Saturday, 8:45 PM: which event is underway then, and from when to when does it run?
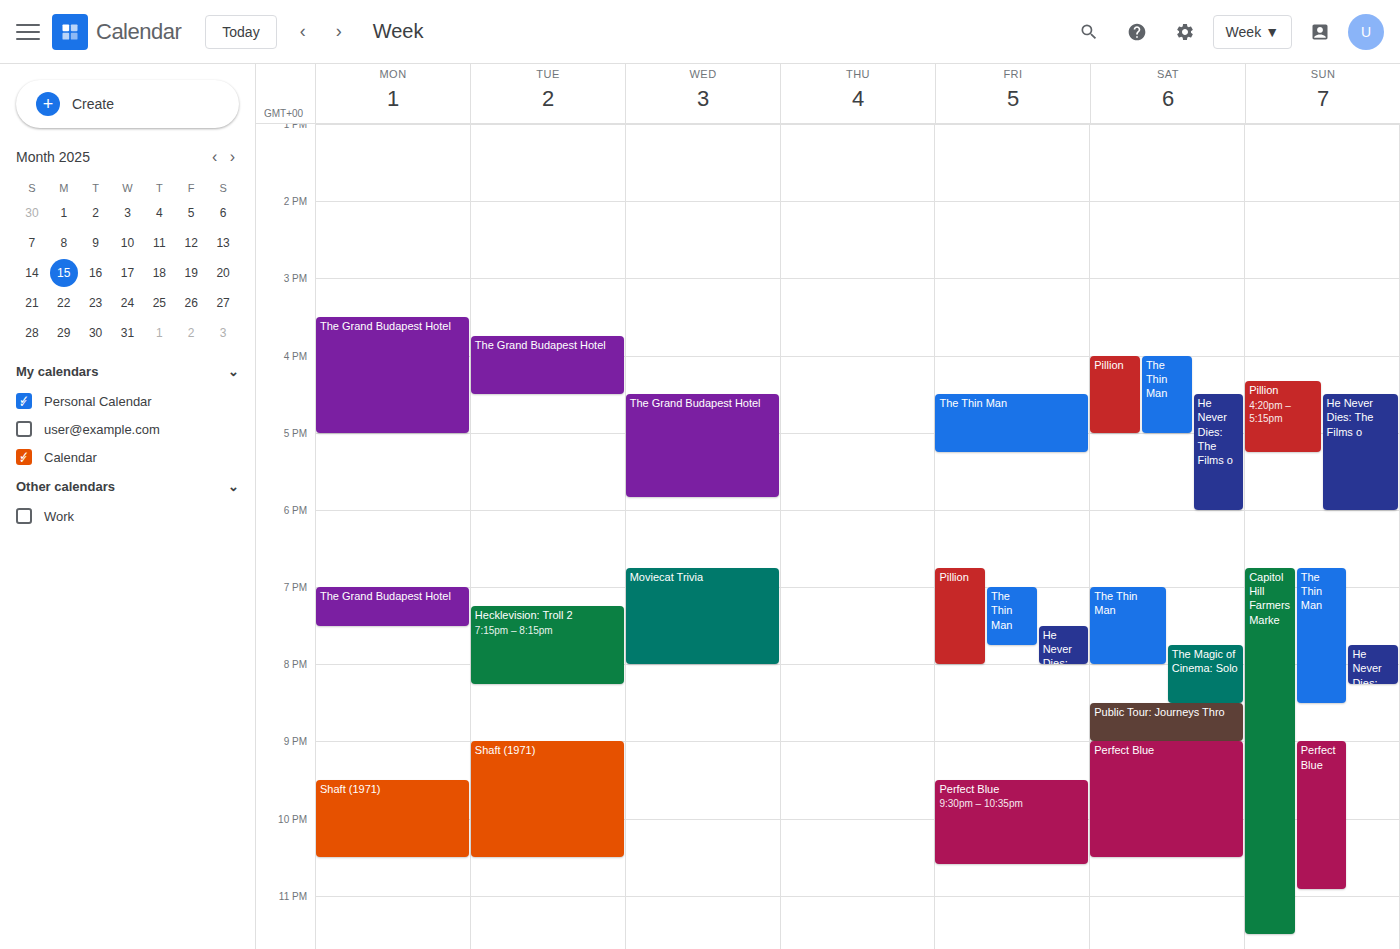
"Public Tour: Journeys Thro", 8:30 PM to 9:00 PM